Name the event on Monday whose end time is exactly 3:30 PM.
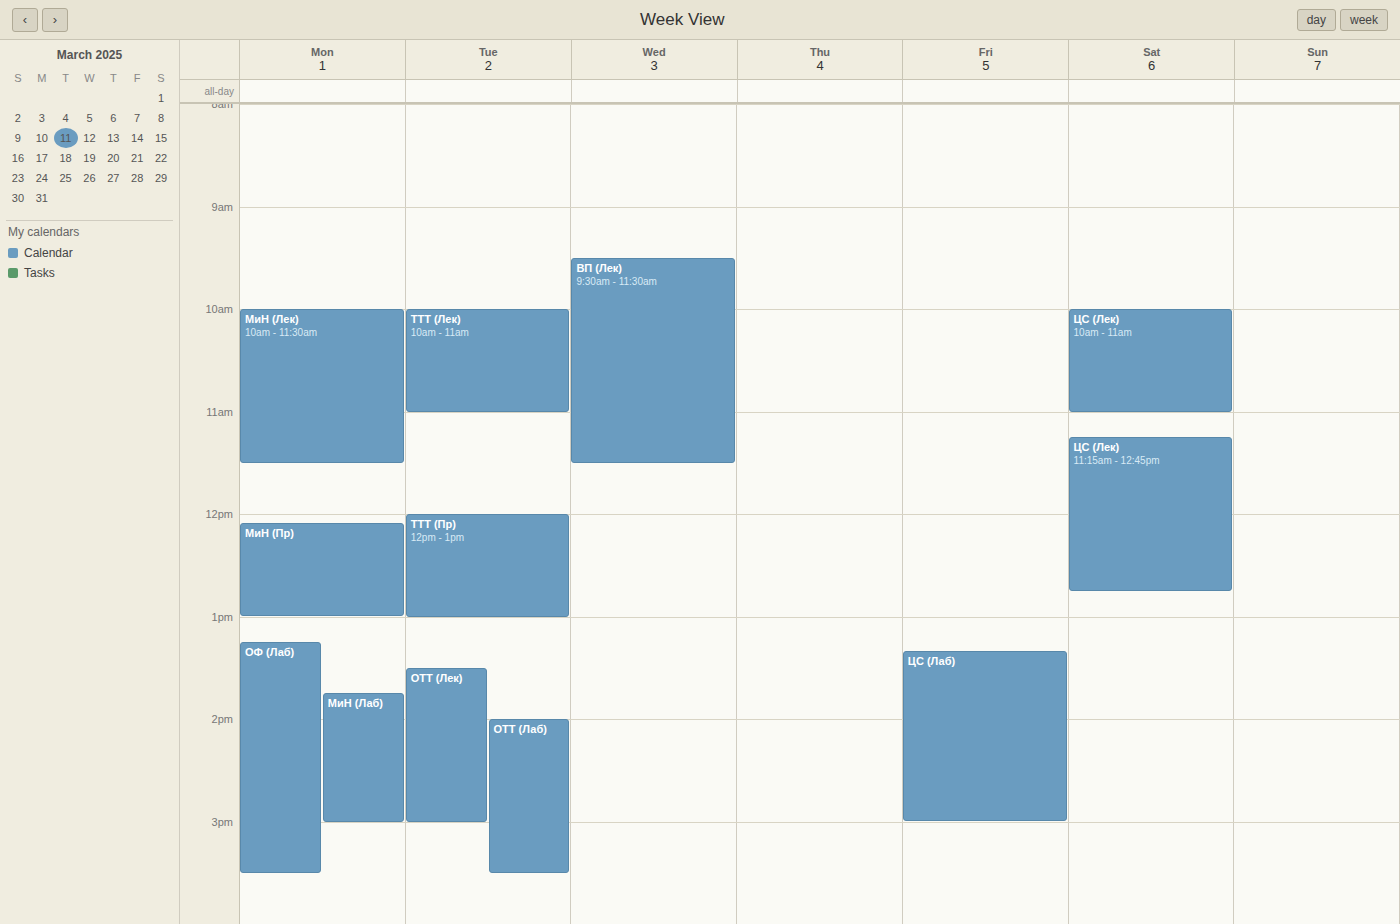
"ОФ (Лаб)"